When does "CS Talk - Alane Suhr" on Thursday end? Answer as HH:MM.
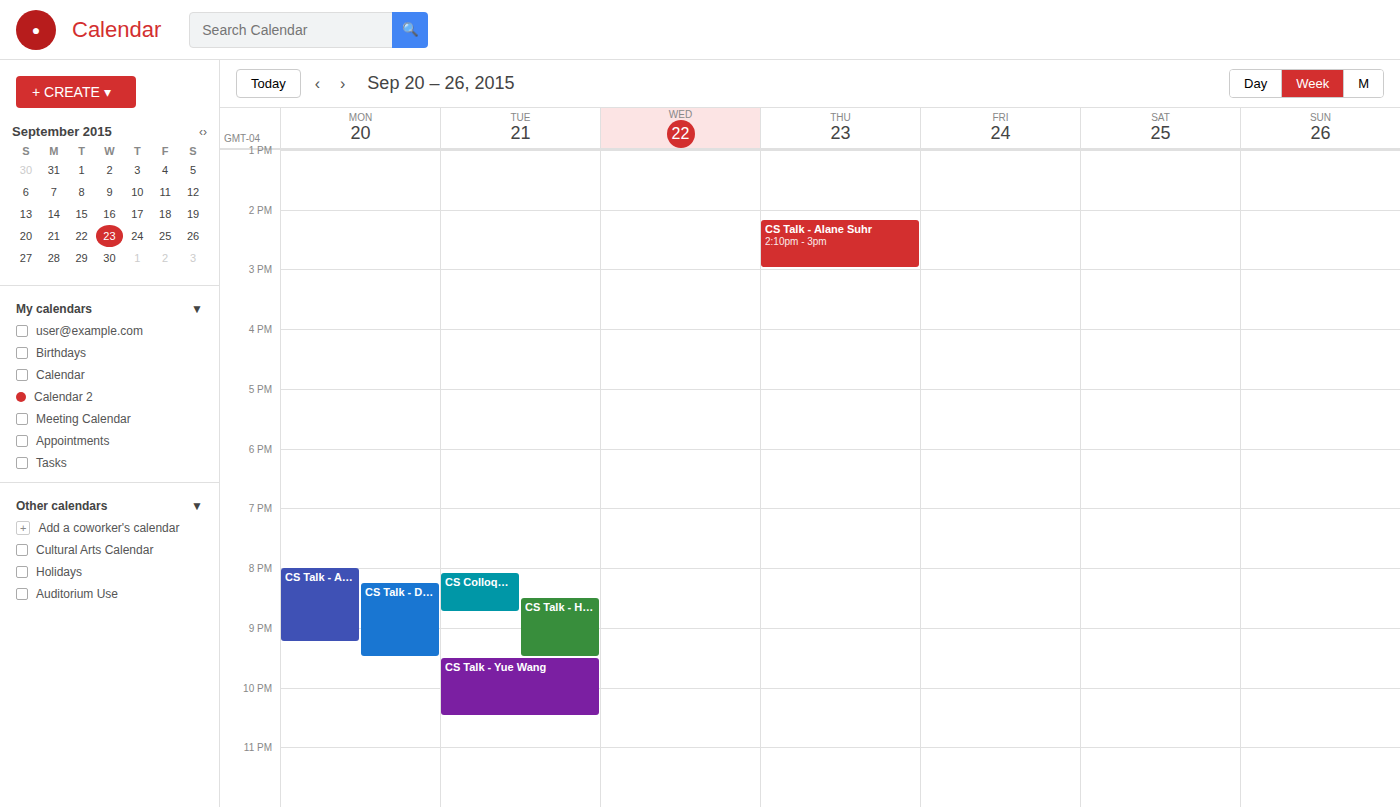
15:00